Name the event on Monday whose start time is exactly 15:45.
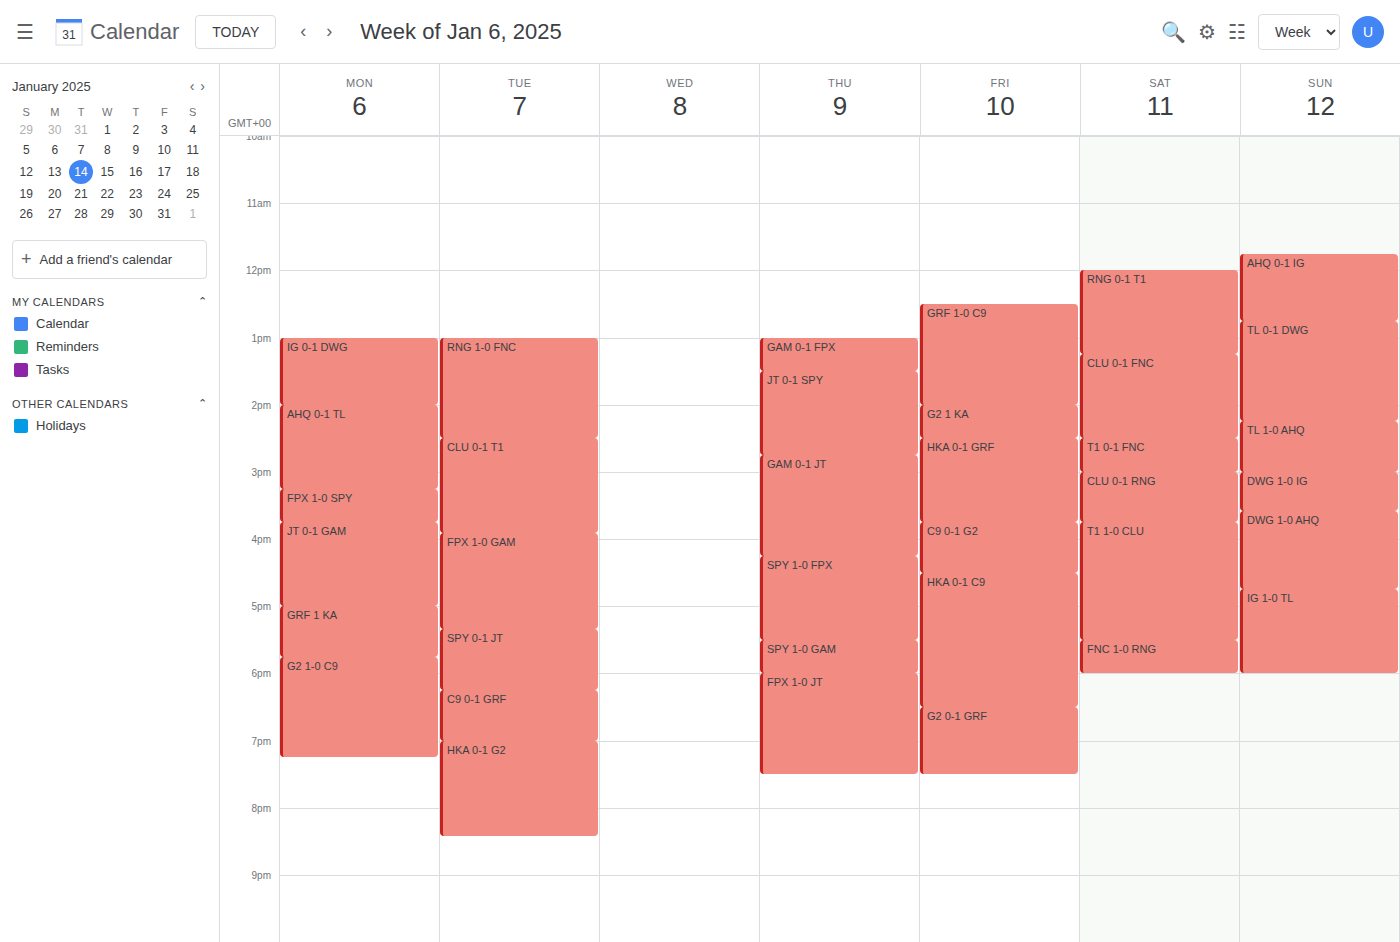
"JT 0-1 GAM"